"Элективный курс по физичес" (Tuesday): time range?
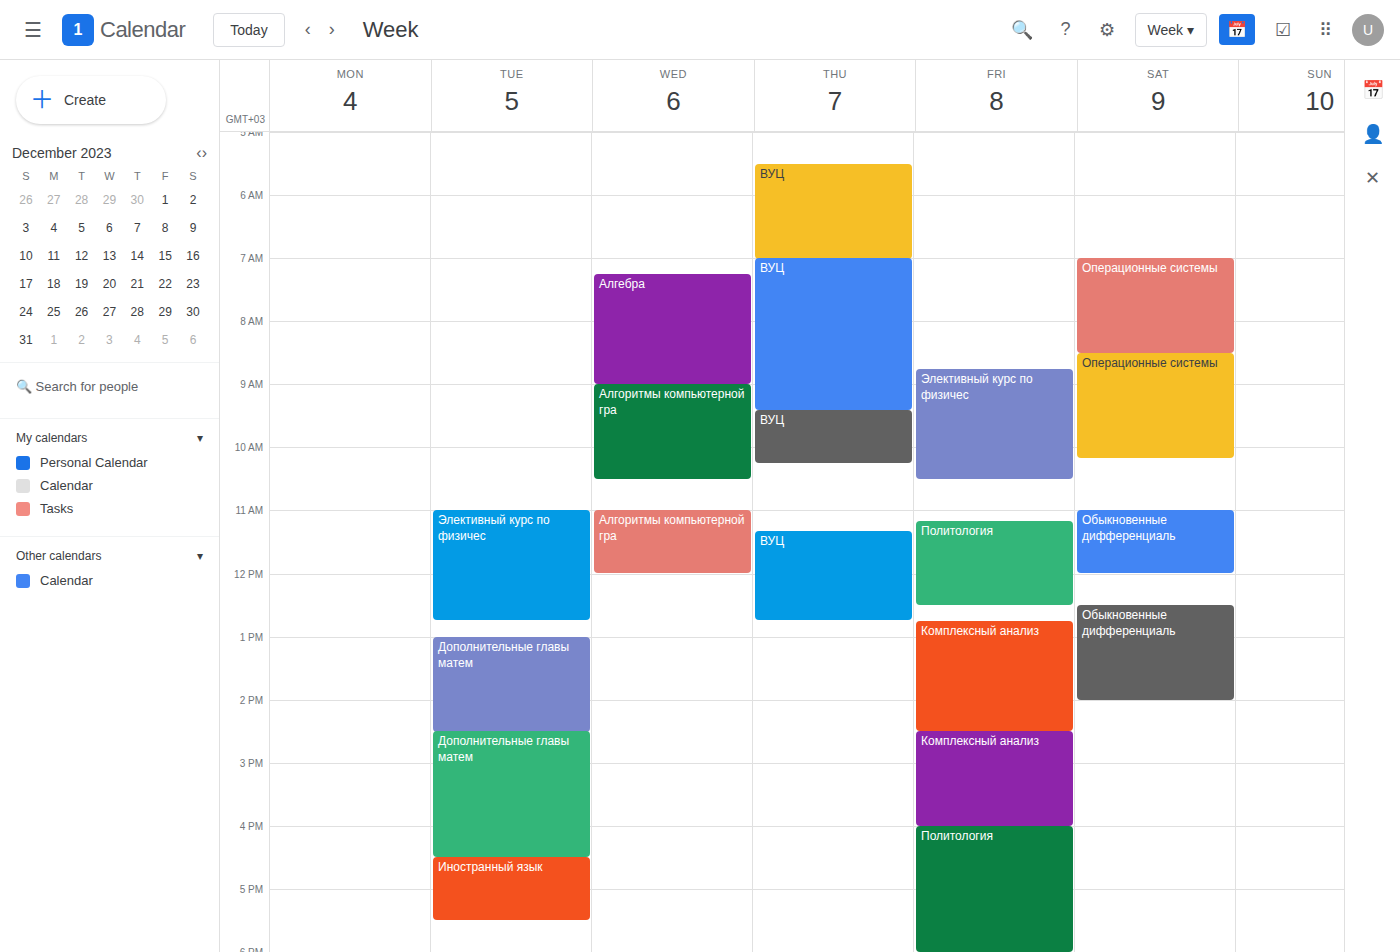
11:00 AM to 12:45 PM